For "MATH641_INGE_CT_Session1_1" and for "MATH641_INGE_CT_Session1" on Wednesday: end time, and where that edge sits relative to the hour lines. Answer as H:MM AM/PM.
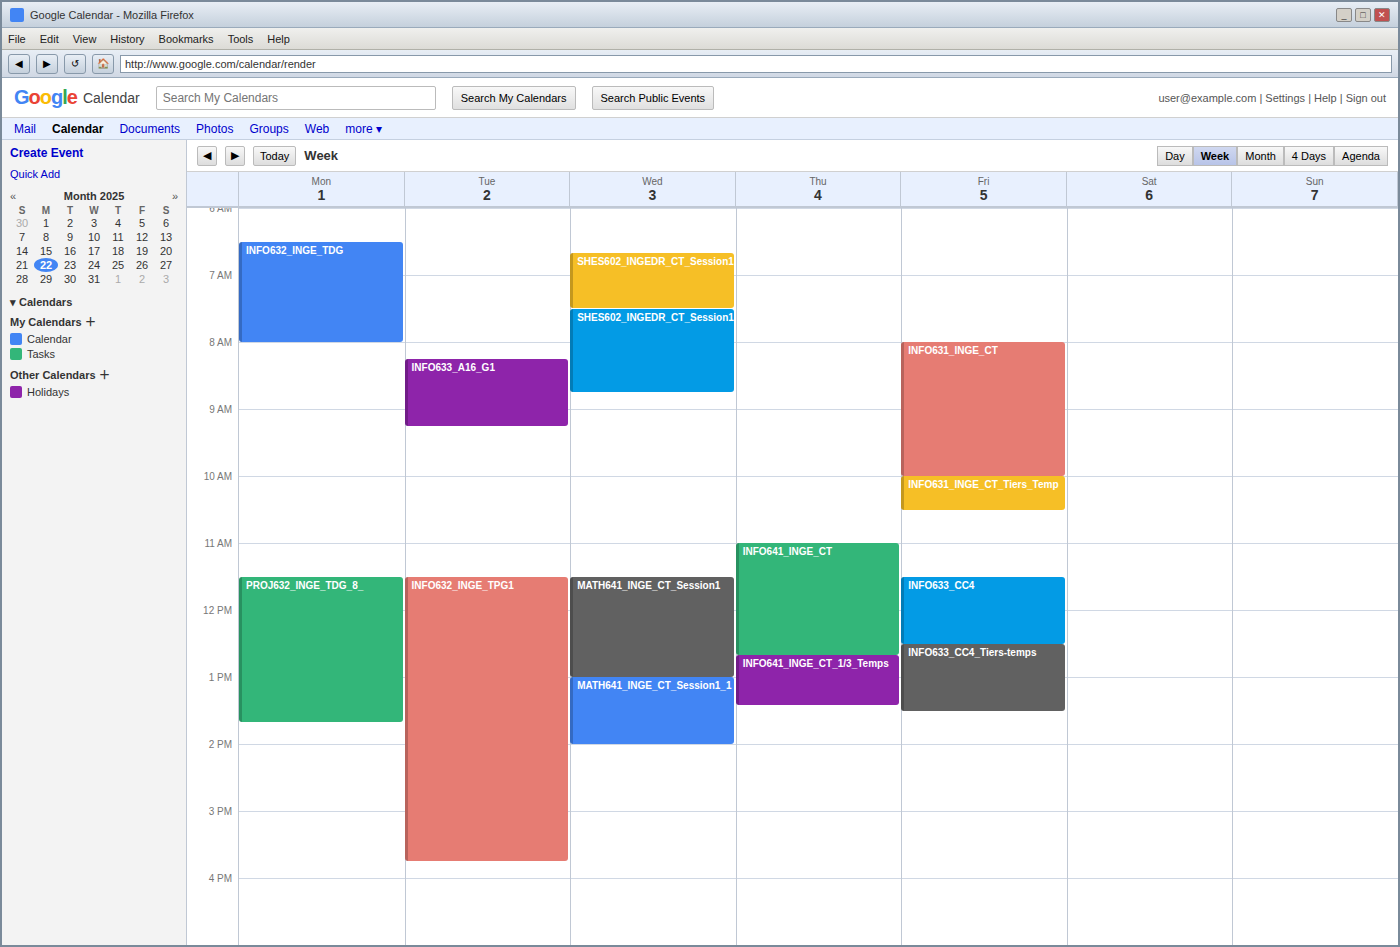
"MATH641_INGE_CT_Session1_1": 2:00 PM, exactly on the 2 PM line. "MATH641_INGE_CT_Session1": 1:00 PM, exactly on the 1 PM line.